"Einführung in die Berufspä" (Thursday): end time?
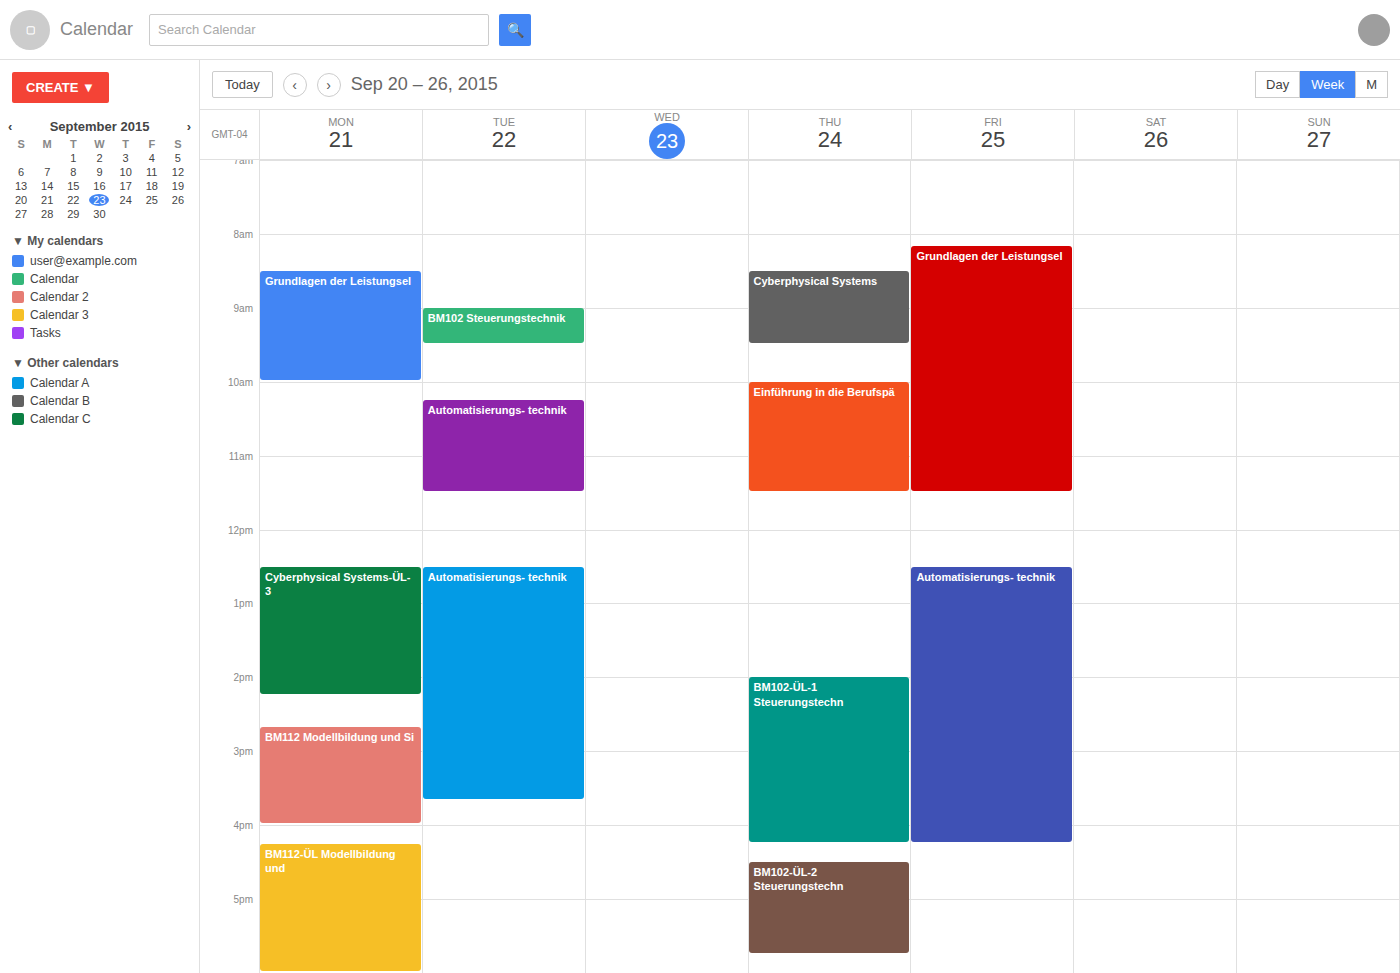
11:30 AM